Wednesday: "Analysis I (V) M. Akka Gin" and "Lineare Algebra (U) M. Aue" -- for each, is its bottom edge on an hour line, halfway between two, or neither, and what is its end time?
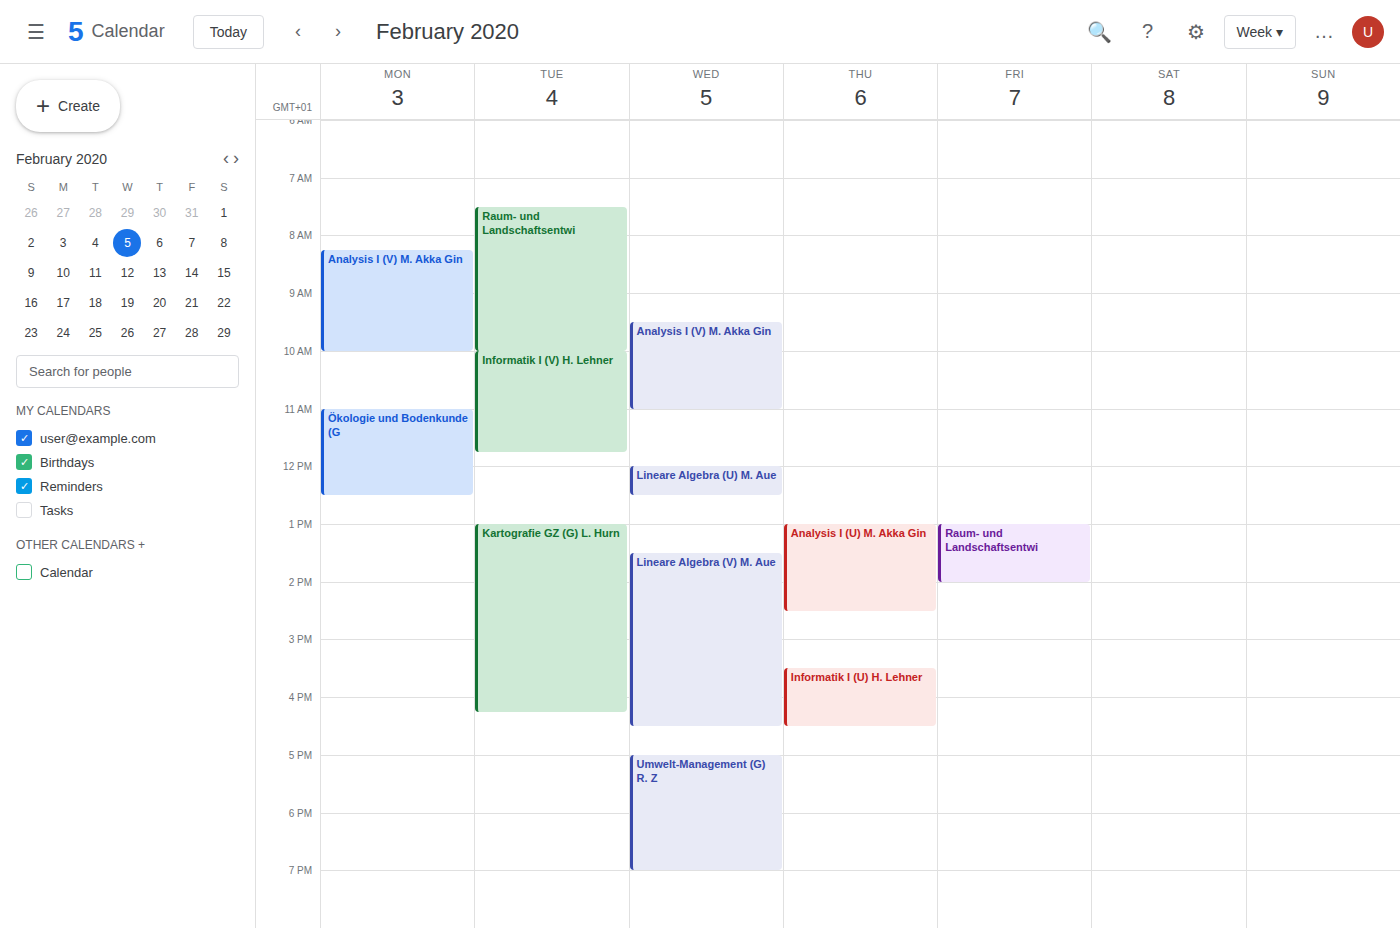
"Analysis I (V) M. Akka Gin": 11:00 AM, exactly on the 11 AM line. "Lineare Algebra (U) M. Aue": 12:30 PM, halfway between the 12 PM and 1 PM lines.